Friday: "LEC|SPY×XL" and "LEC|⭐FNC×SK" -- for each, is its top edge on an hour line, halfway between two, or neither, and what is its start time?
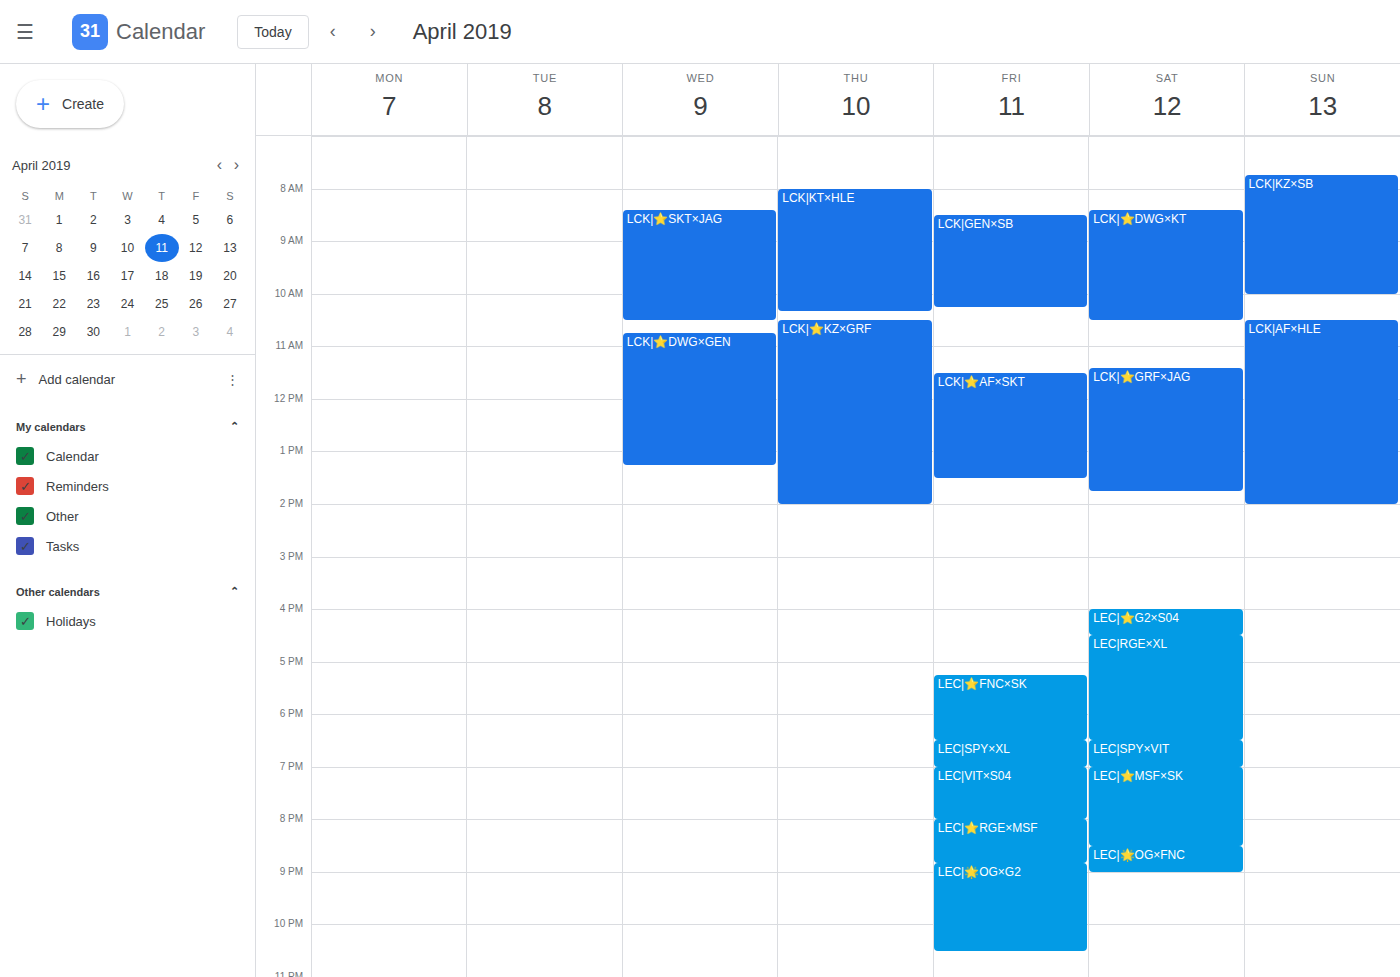
"LEC|SPY×XL": 6:30 PM, halfway between the 6 PM and 7 PM lines. "LEC|⭐FNC×SK": 5:15 PM, neither: a quarter of the way from the 5 PM line to the 6 PM line.